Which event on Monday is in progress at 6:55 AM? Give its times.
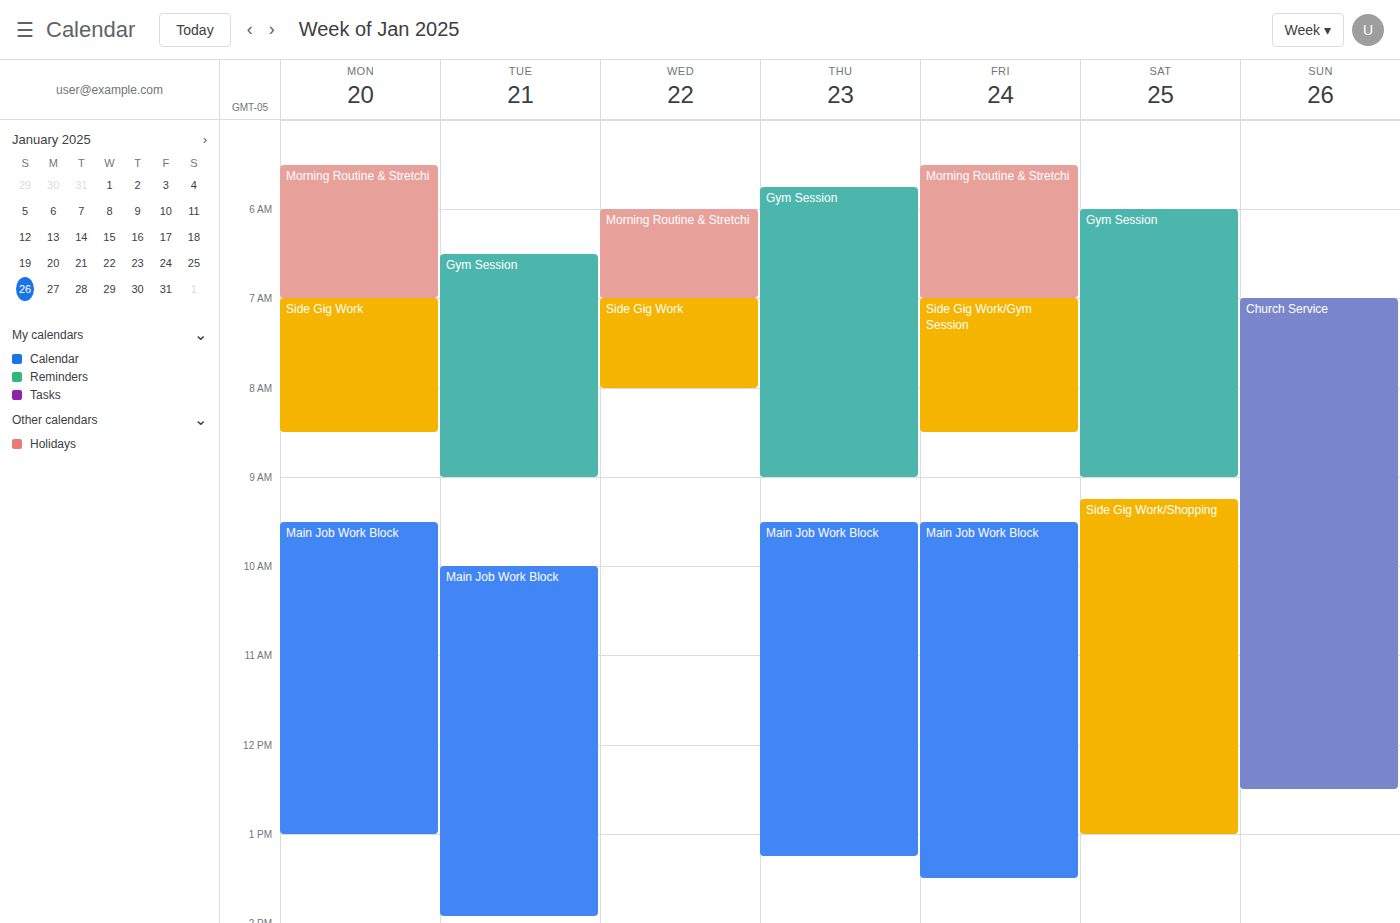
"Morning Routine & Stretchi", 5:30 AM to 7:00 AM